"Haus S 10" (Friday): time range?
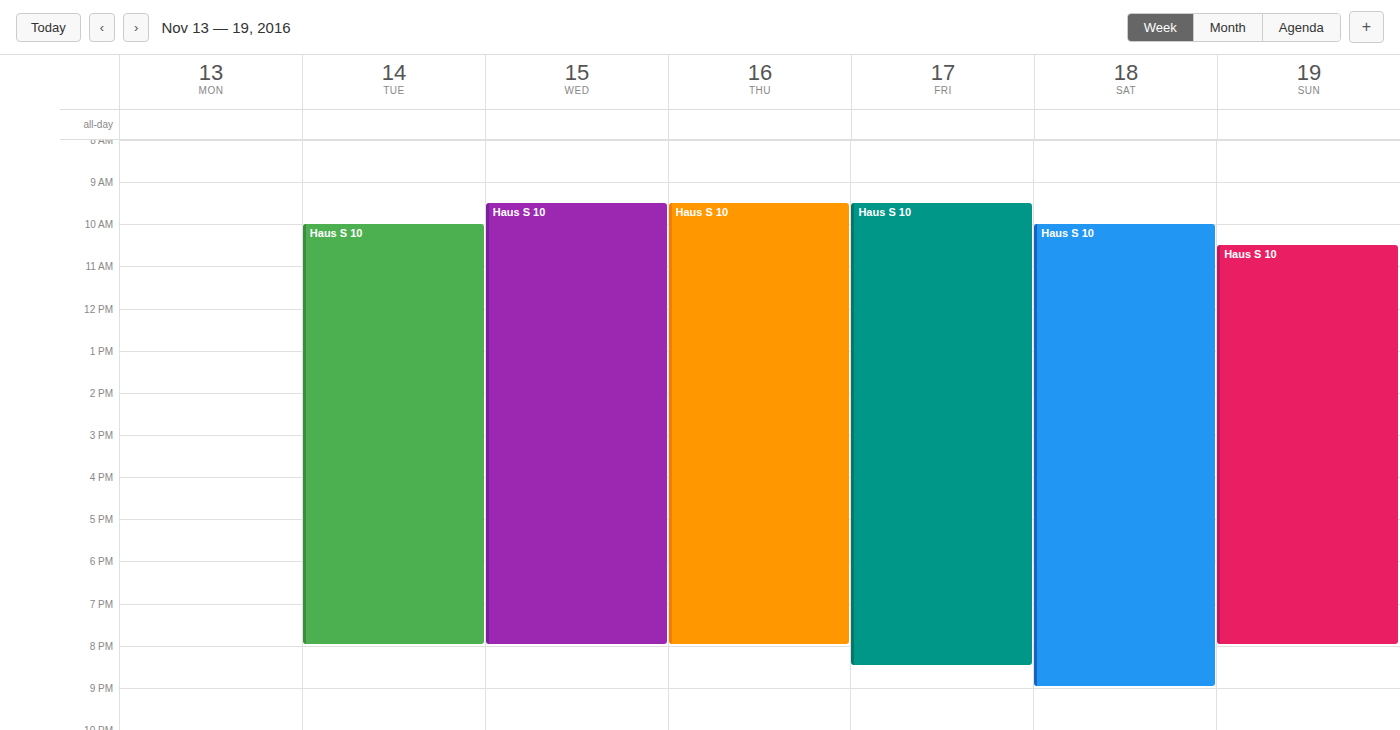
9:30 AM to 8:30 PM